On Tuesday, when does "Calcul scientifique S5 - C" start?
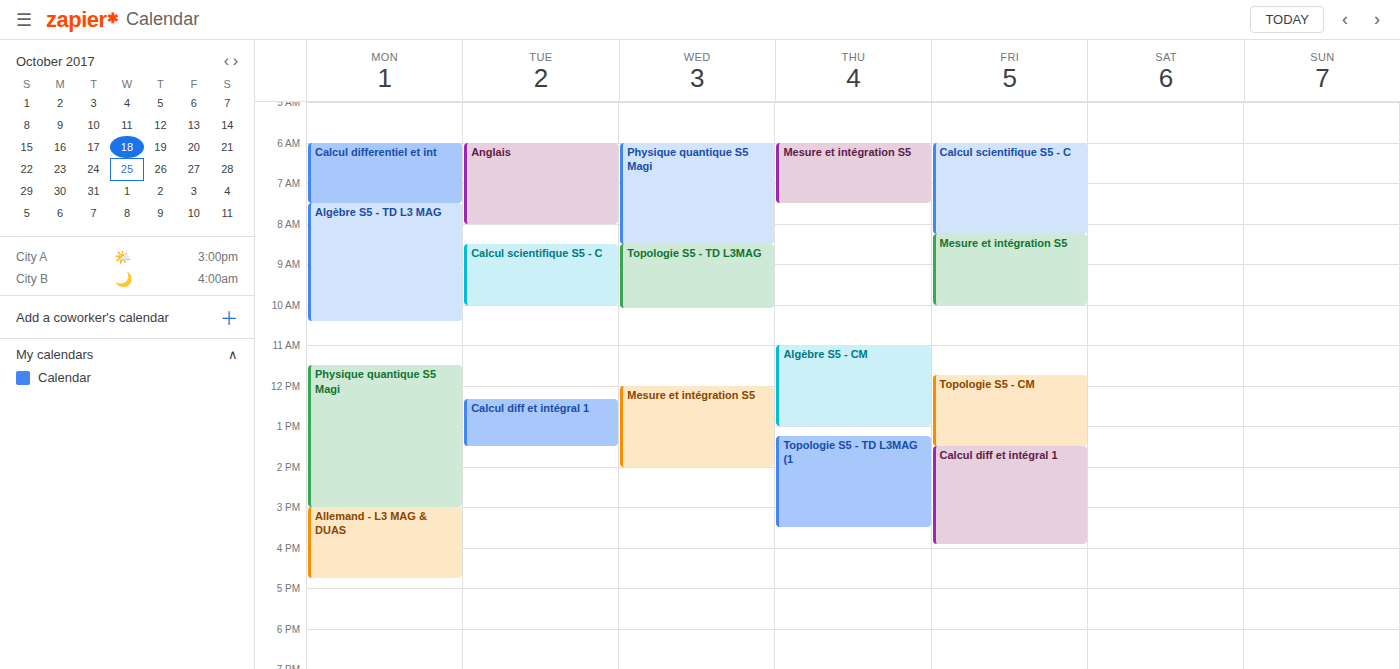
08:30